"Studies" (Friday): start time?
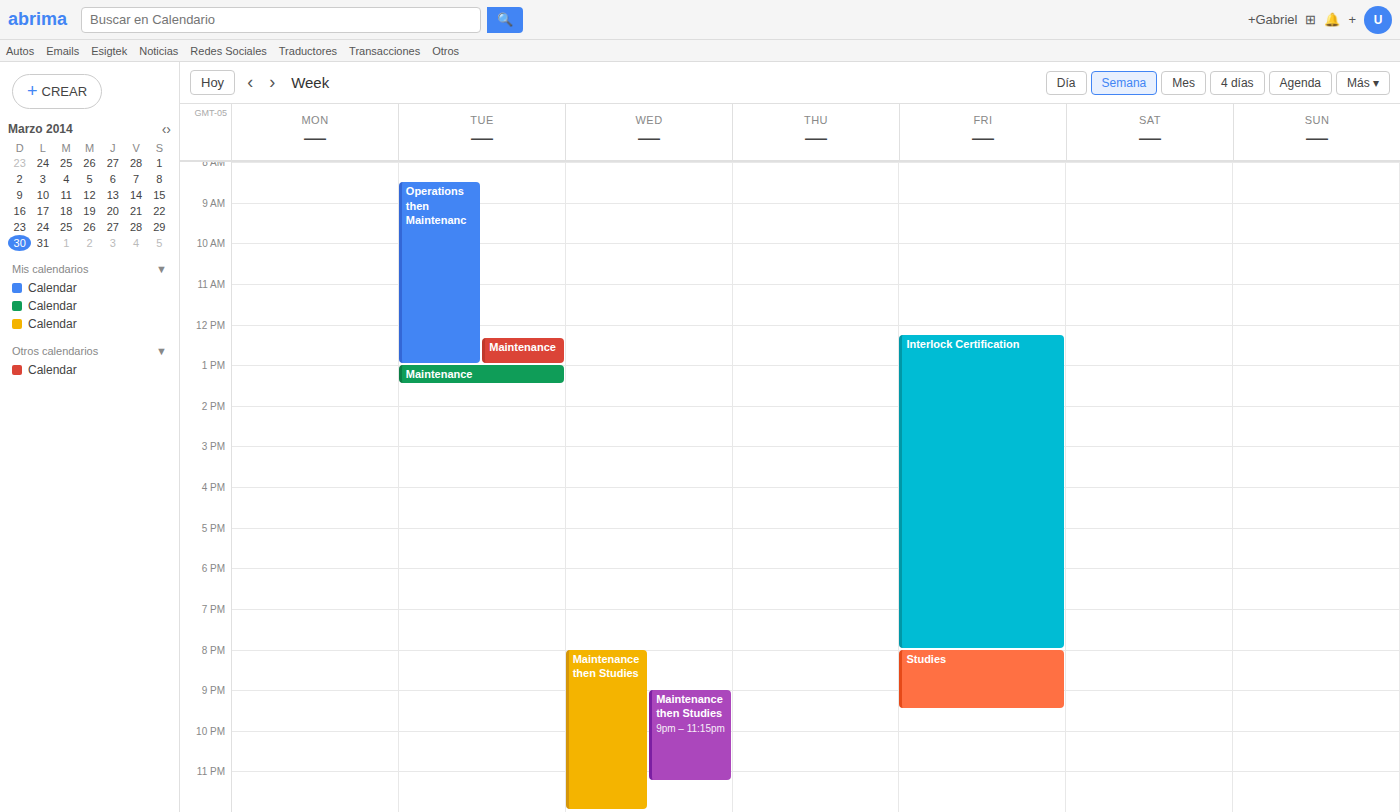
8:00 PM